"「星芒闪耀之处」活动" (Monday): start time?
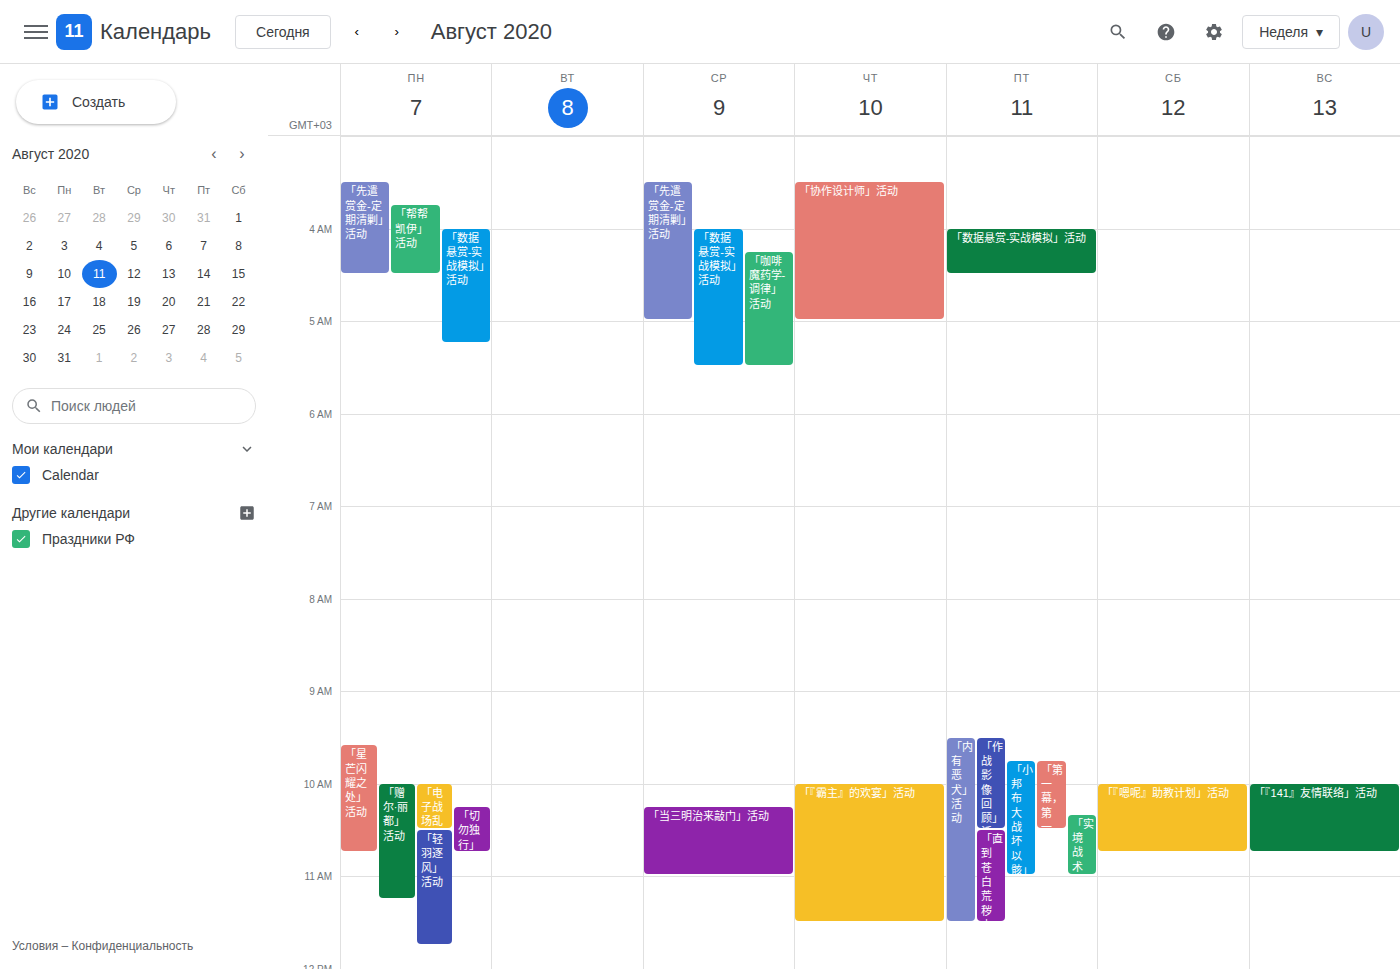
09:35